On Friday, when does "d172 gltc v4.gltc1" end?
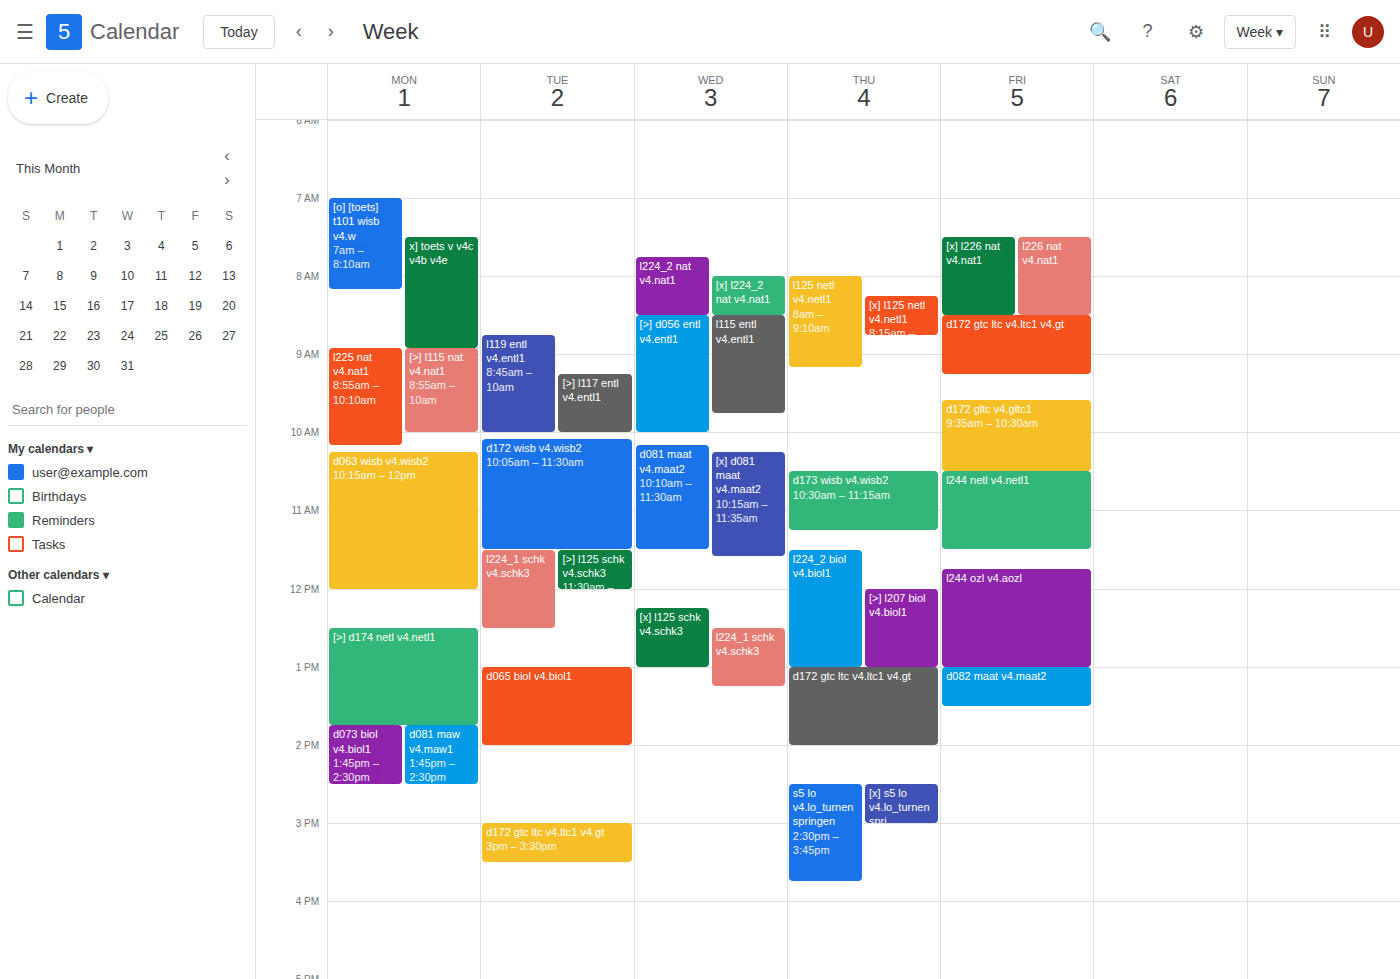
10:30 AM